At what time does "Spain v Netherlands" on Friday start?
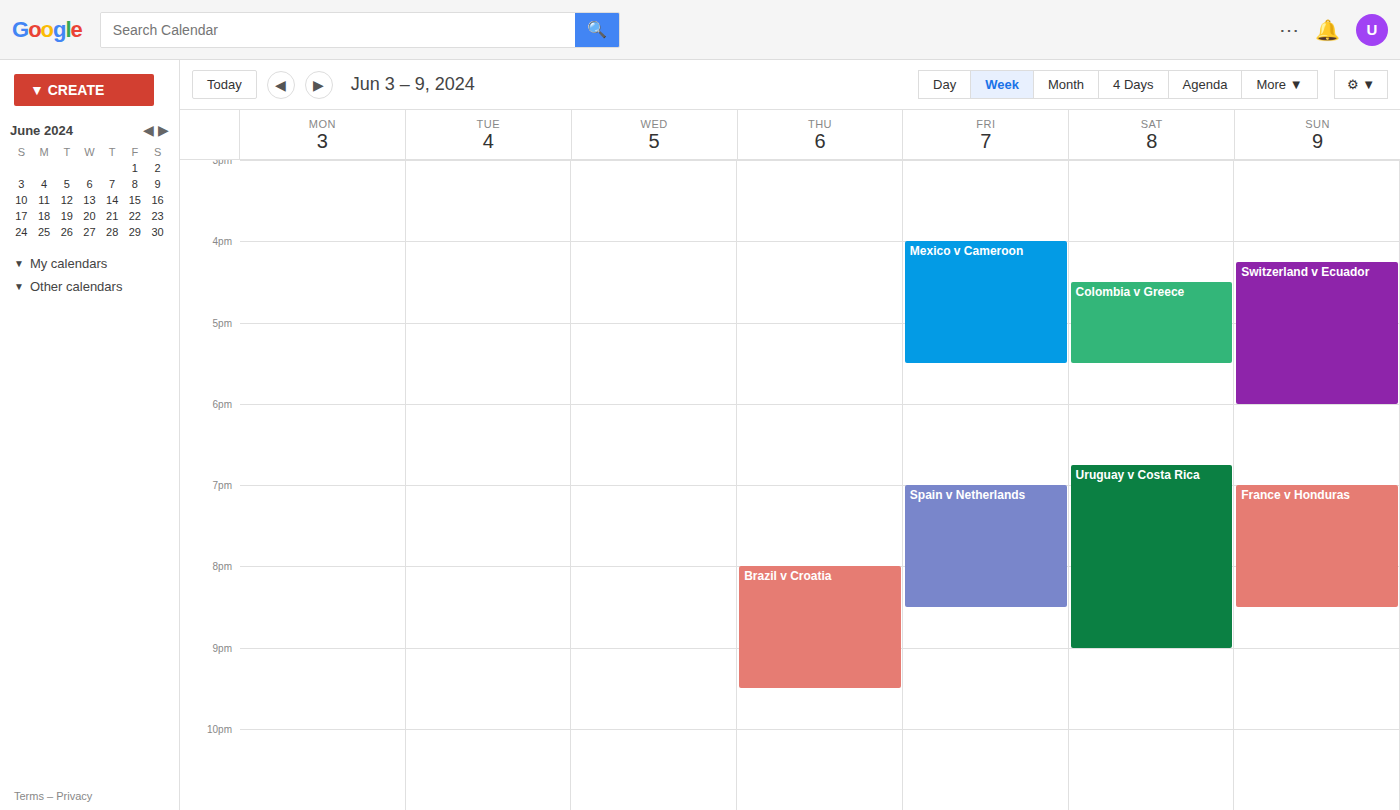
7:00 PM